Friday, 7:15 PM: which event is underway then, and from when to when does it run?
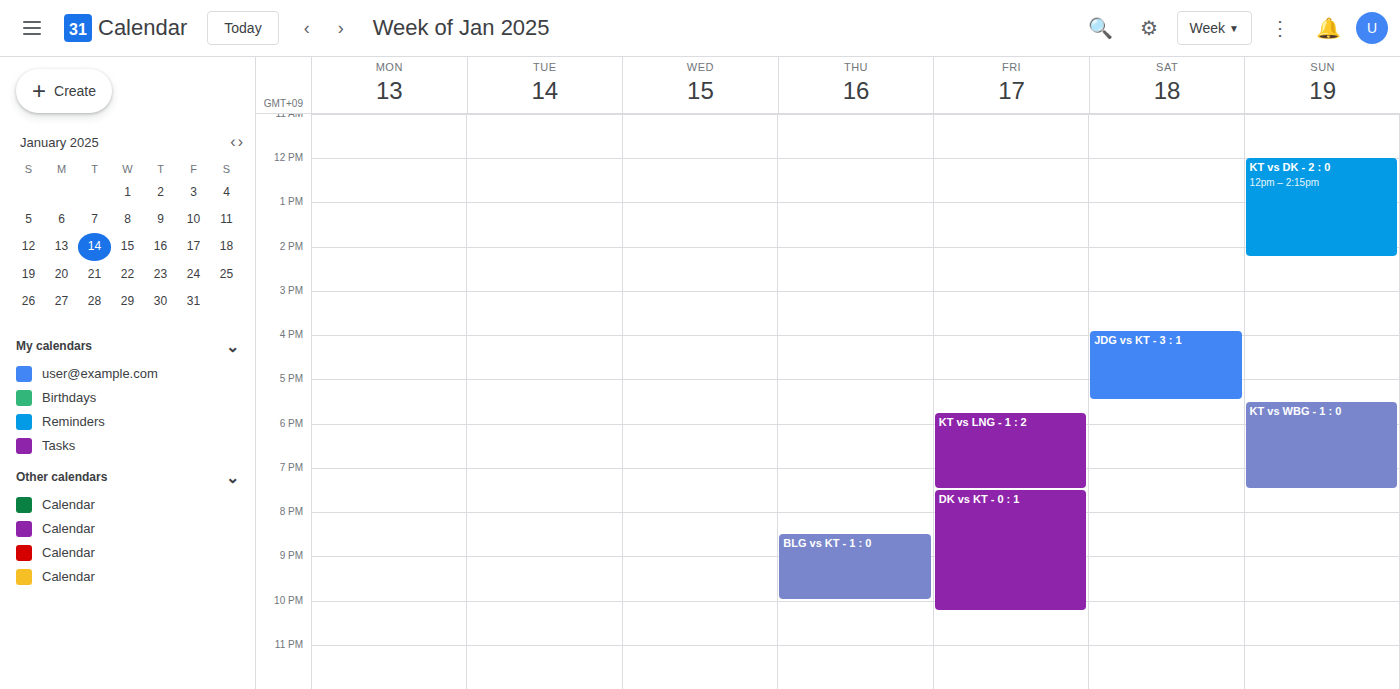
"KT vs LNG - 1 : 2", 5:45 PM to 7:30 PM